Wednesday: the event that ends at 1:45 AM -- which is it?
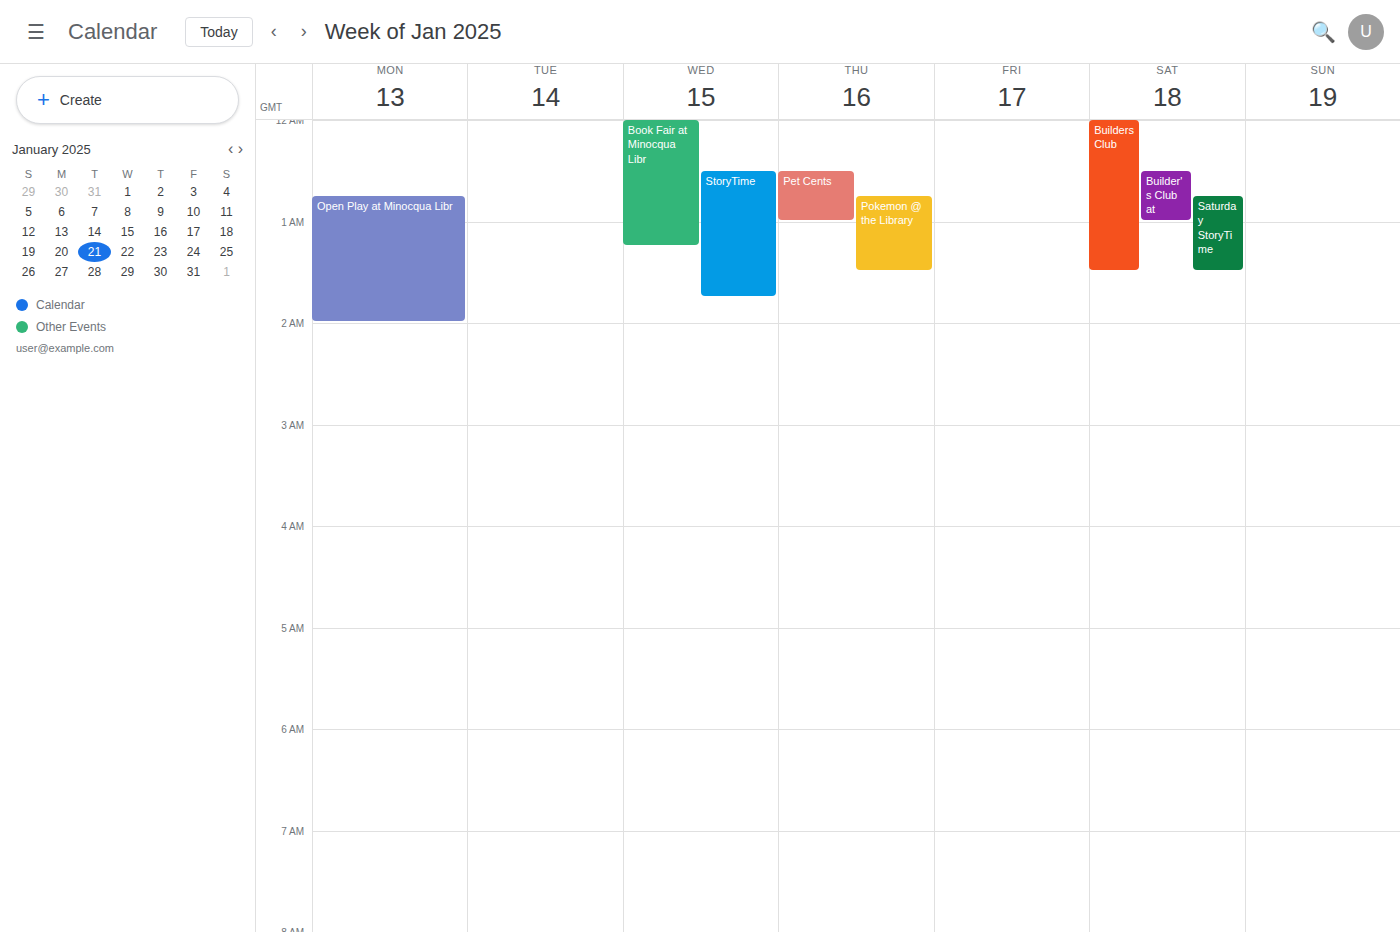
"StoryTime"